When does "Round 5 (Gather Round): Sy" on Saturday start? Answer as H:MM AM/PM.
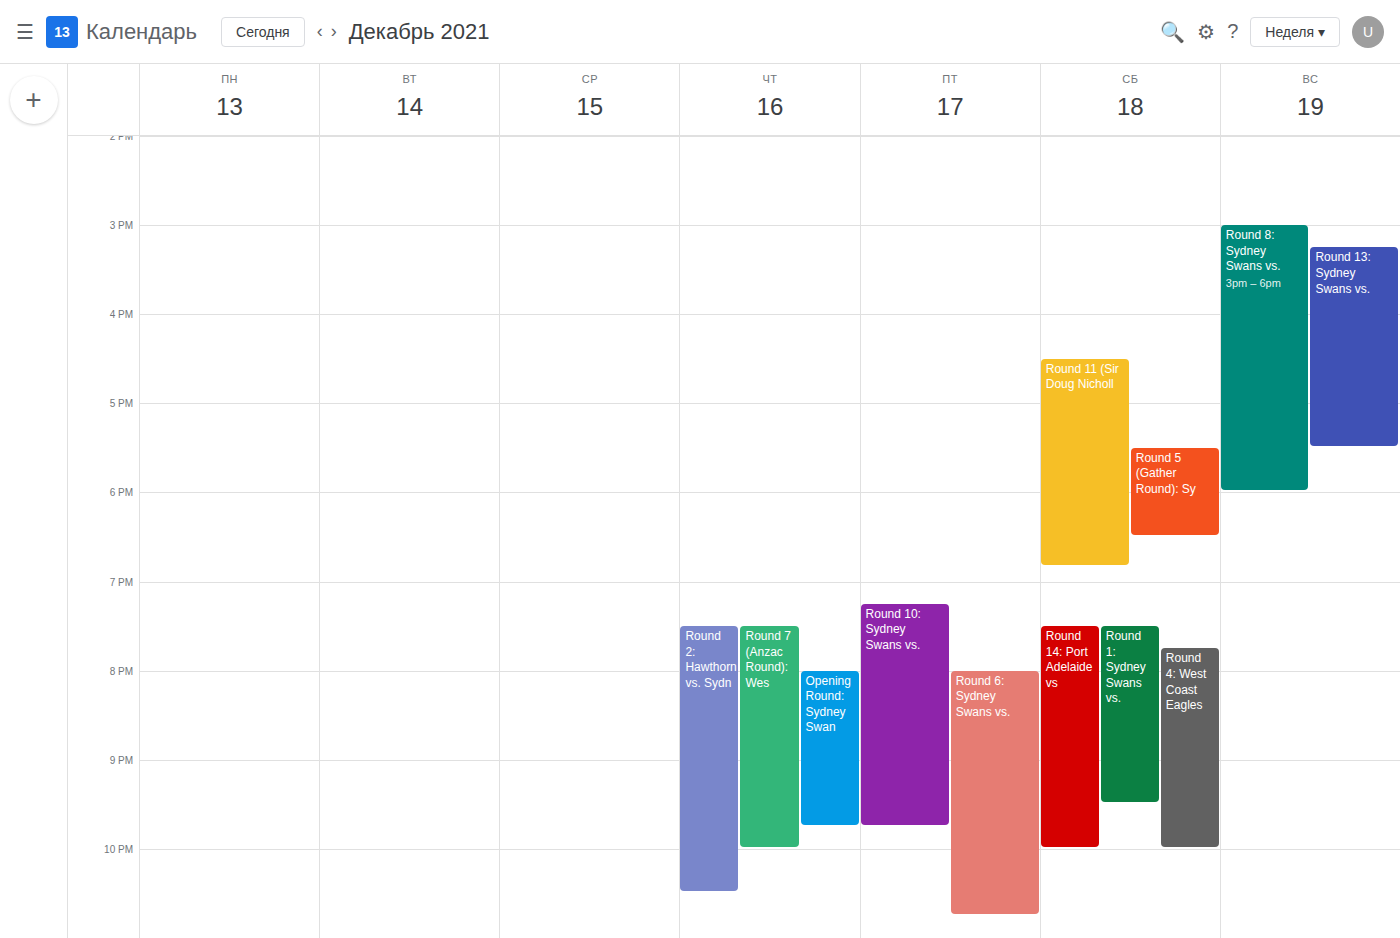
5:30 PM